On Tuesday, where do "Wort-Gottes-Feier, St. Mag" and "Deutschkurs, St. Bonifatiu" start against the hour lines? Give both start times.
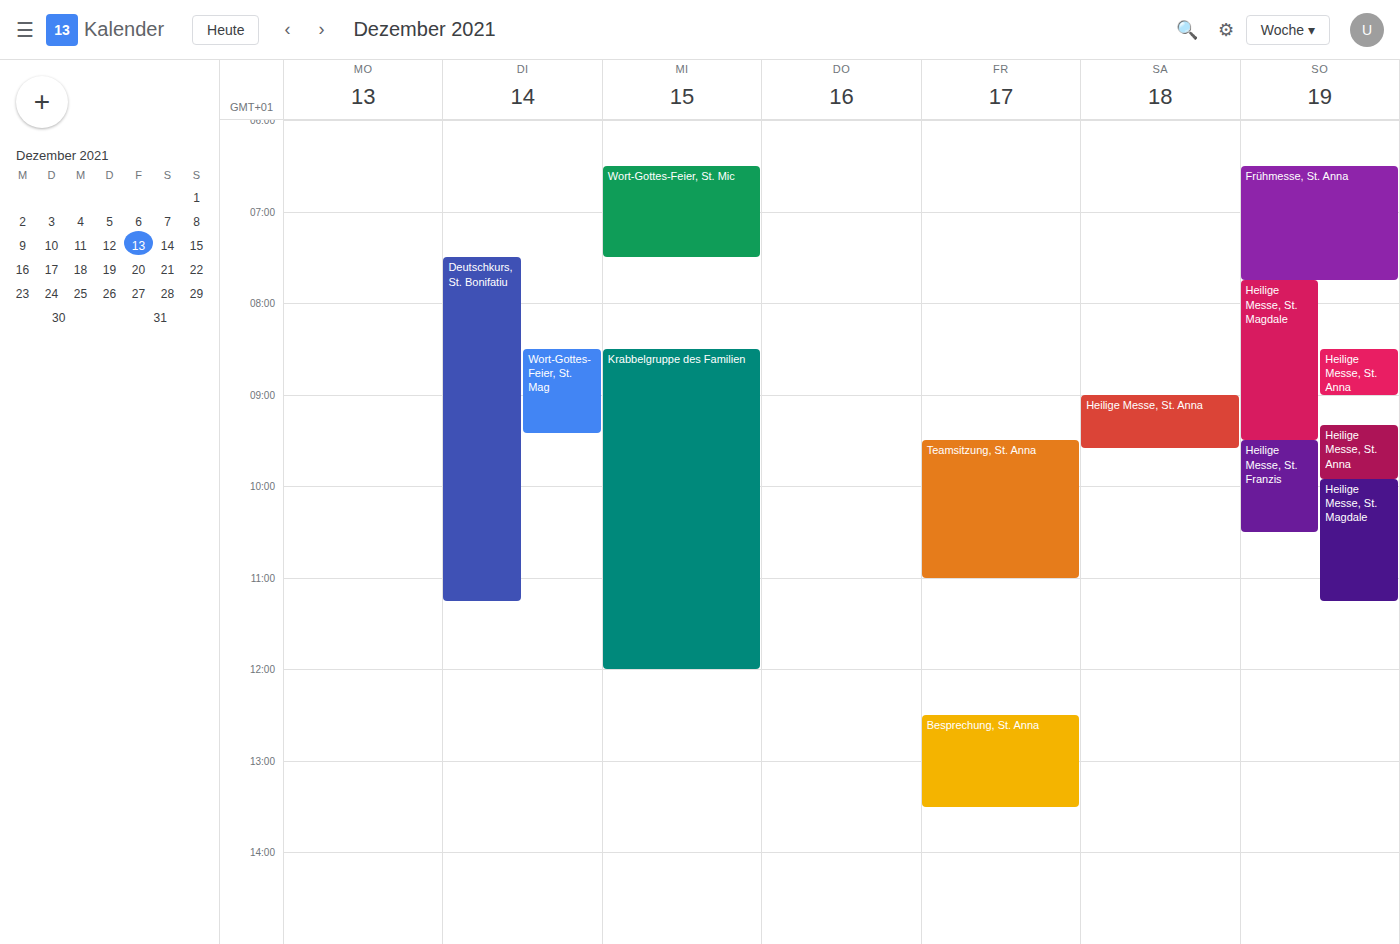
"Wort-Gottes-Feier, St. Mag": 8:30 AM, halfway between the 8 AM and 9 AM lines. "Deutschkurs, St. Bonifatiu": 7:30 AM, halfway between the 7 AM and 8 AM lines.